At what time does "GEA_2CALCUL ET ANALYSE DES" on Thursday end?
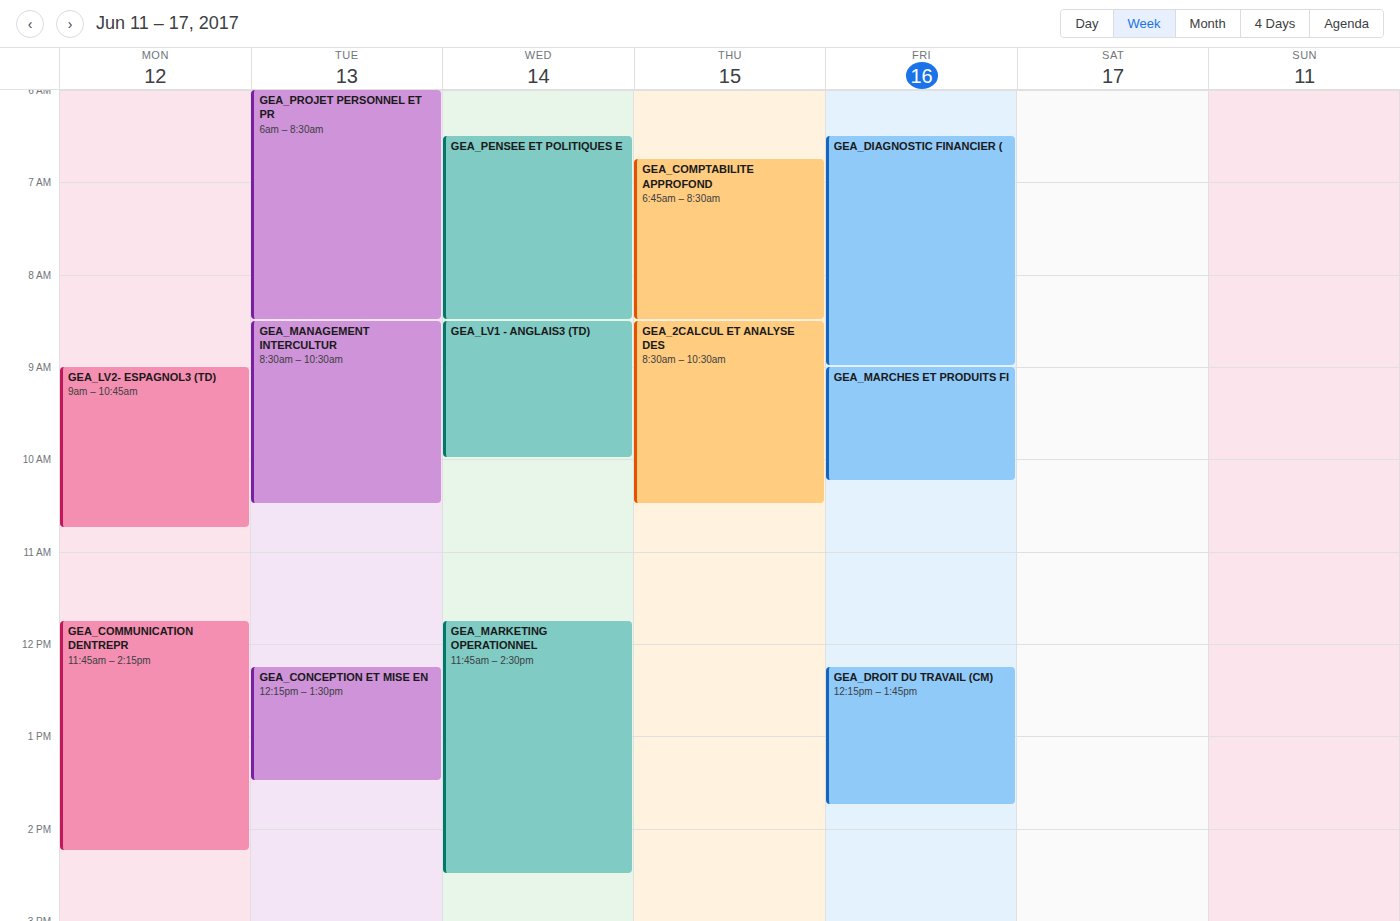
10:30 AM